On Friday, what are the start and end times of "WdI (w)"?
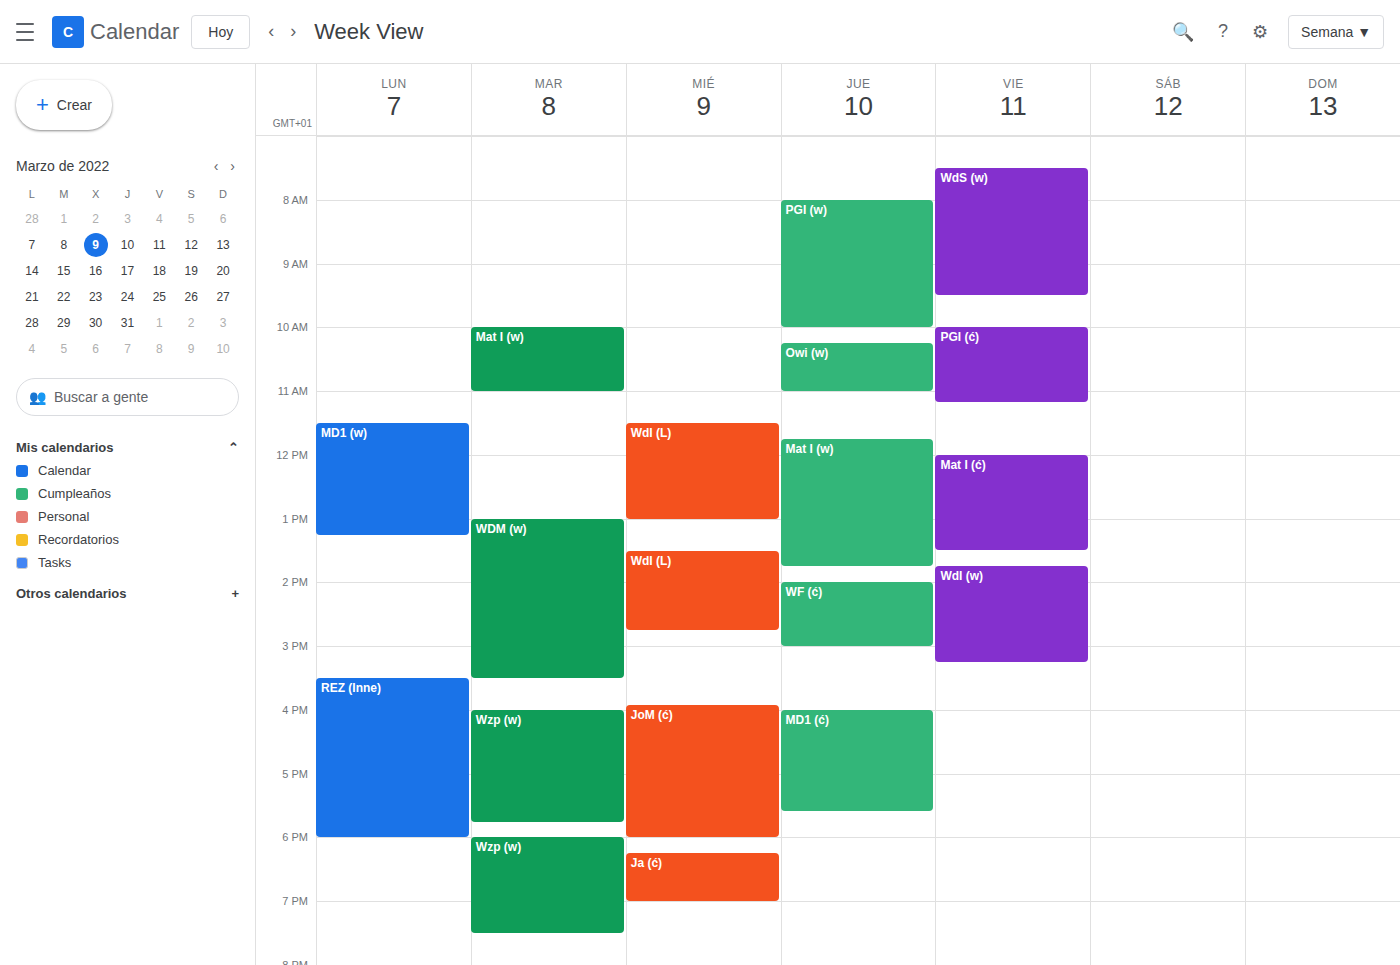
1:45 PM to 3:15 PM